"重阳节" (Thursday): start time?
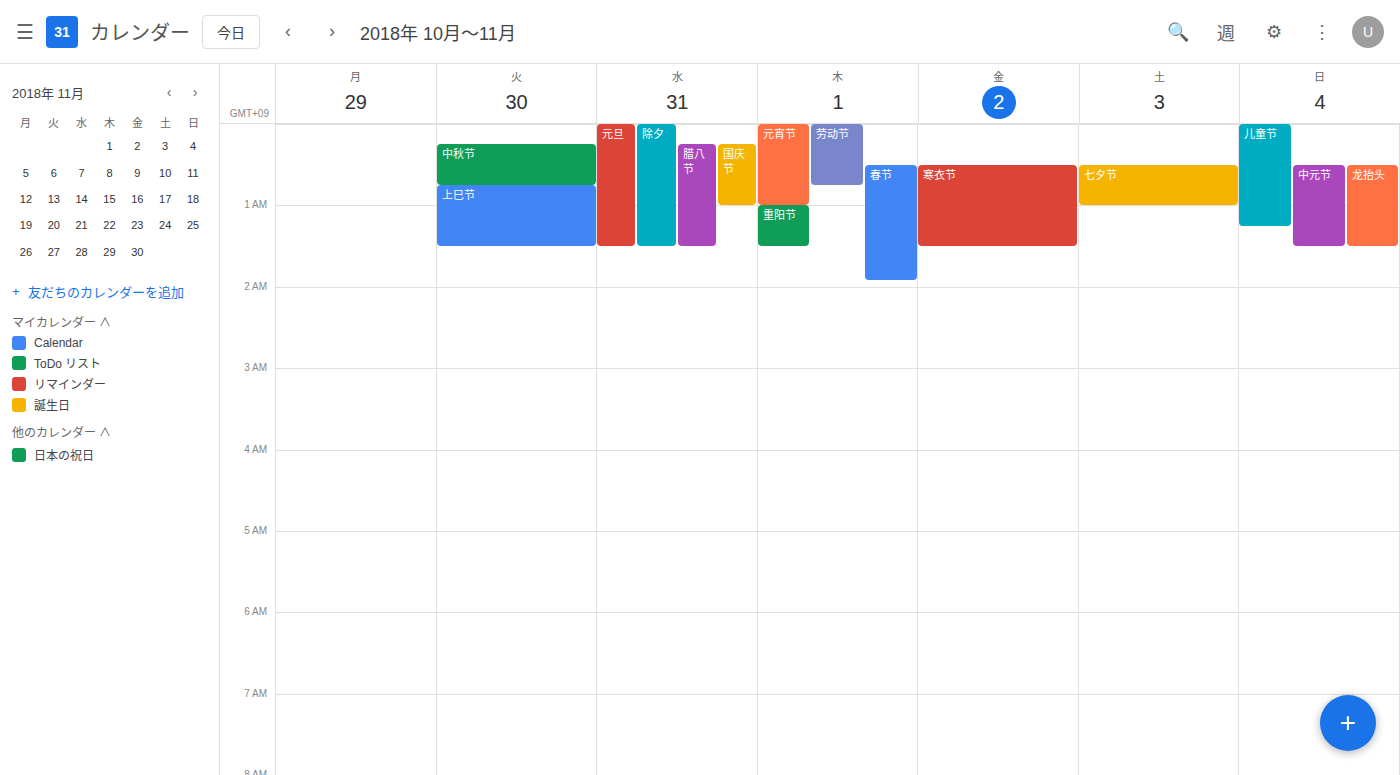
1:00 AM